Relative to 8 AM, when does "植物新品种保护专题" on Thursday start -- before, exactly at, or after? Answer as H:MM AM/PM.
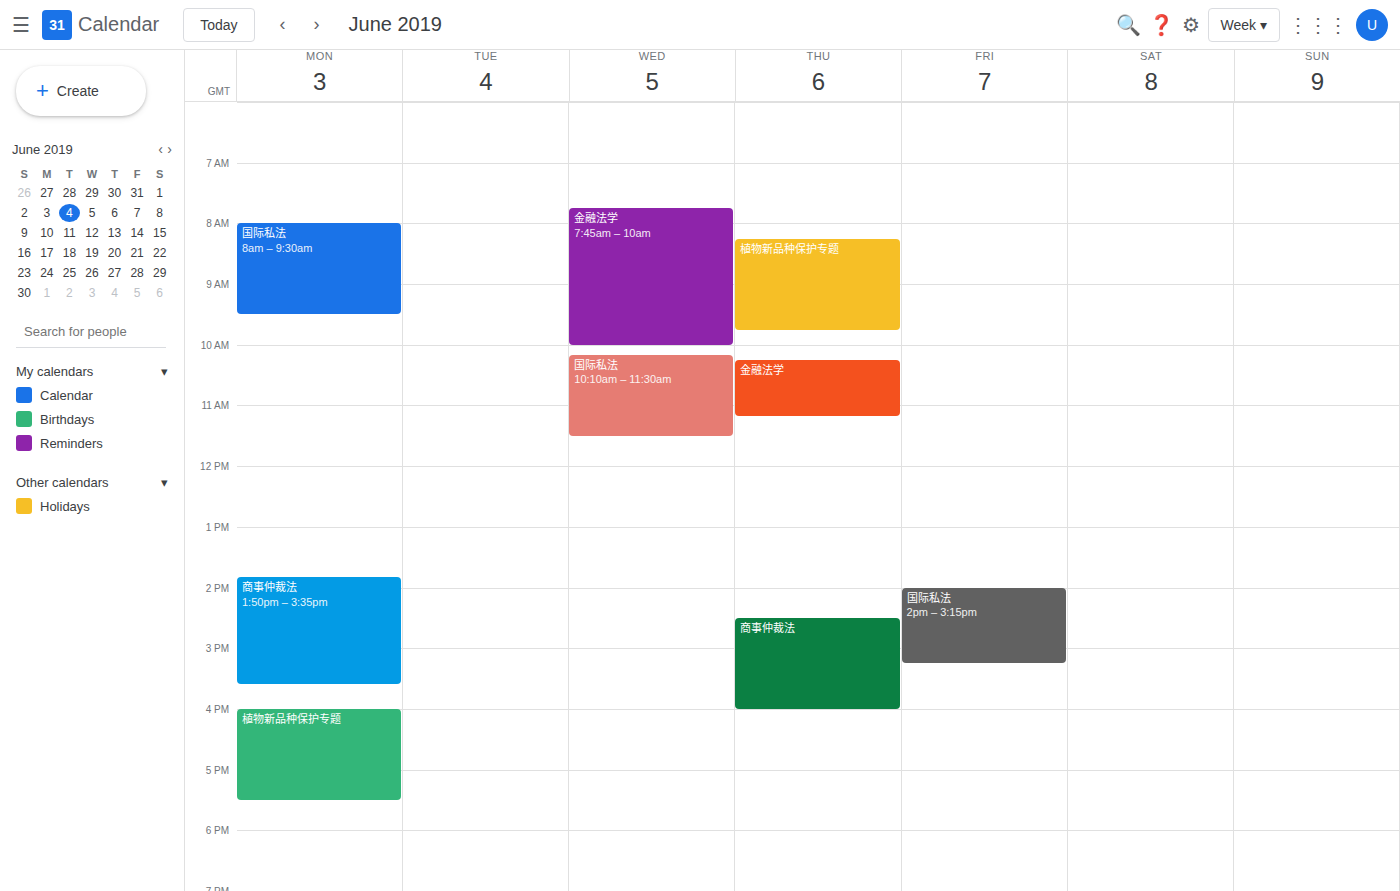
8:15 AM -- after 8 AM, 15 minutes below the 8 AM line.